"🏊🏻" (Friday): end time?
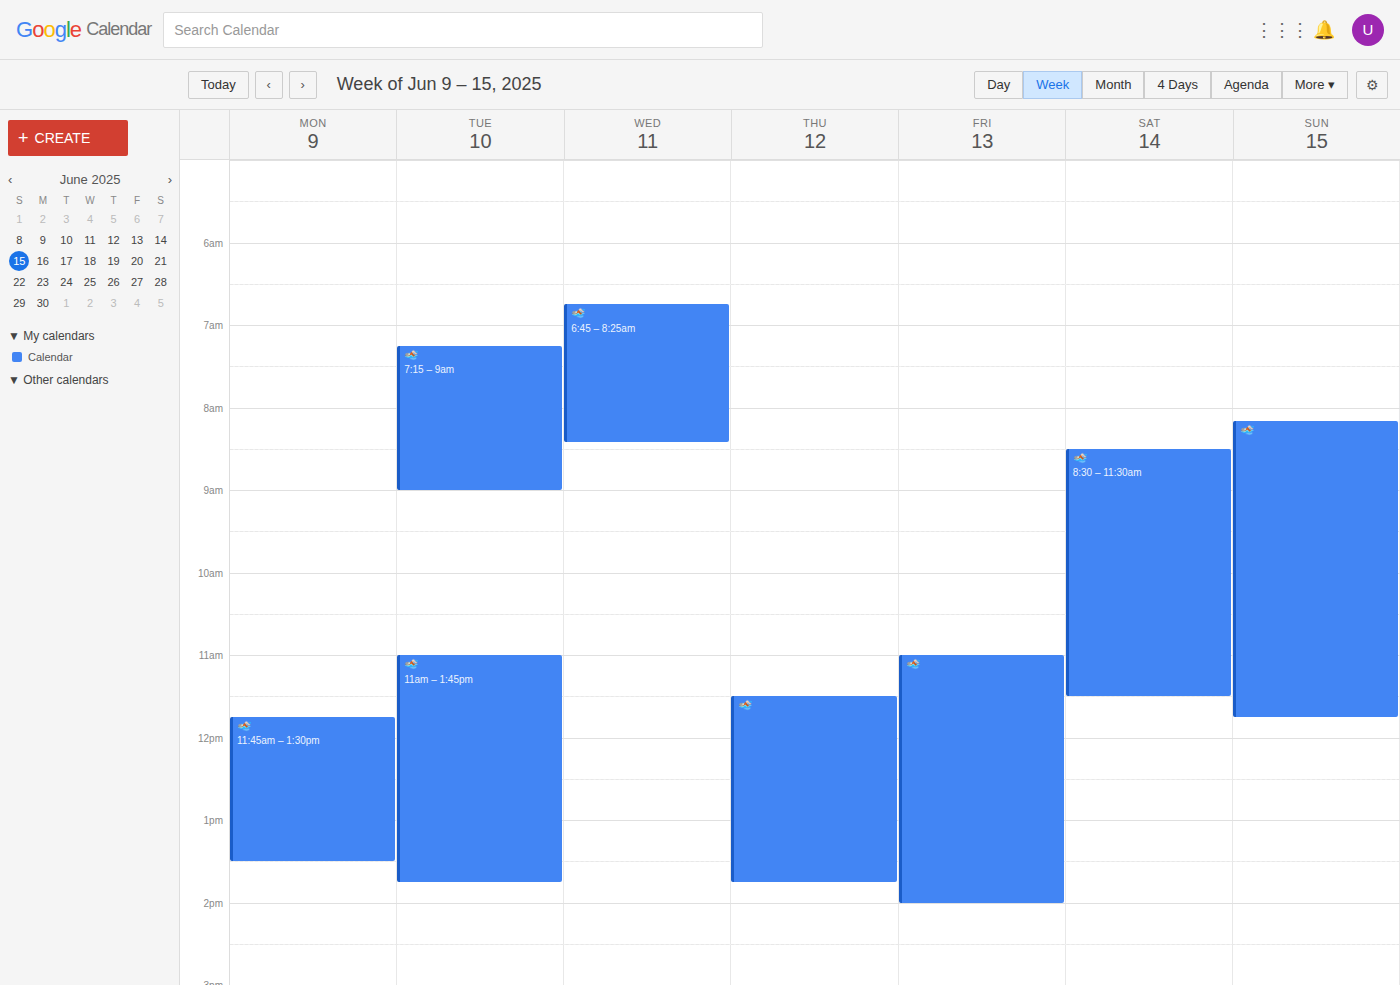
2:00 PM